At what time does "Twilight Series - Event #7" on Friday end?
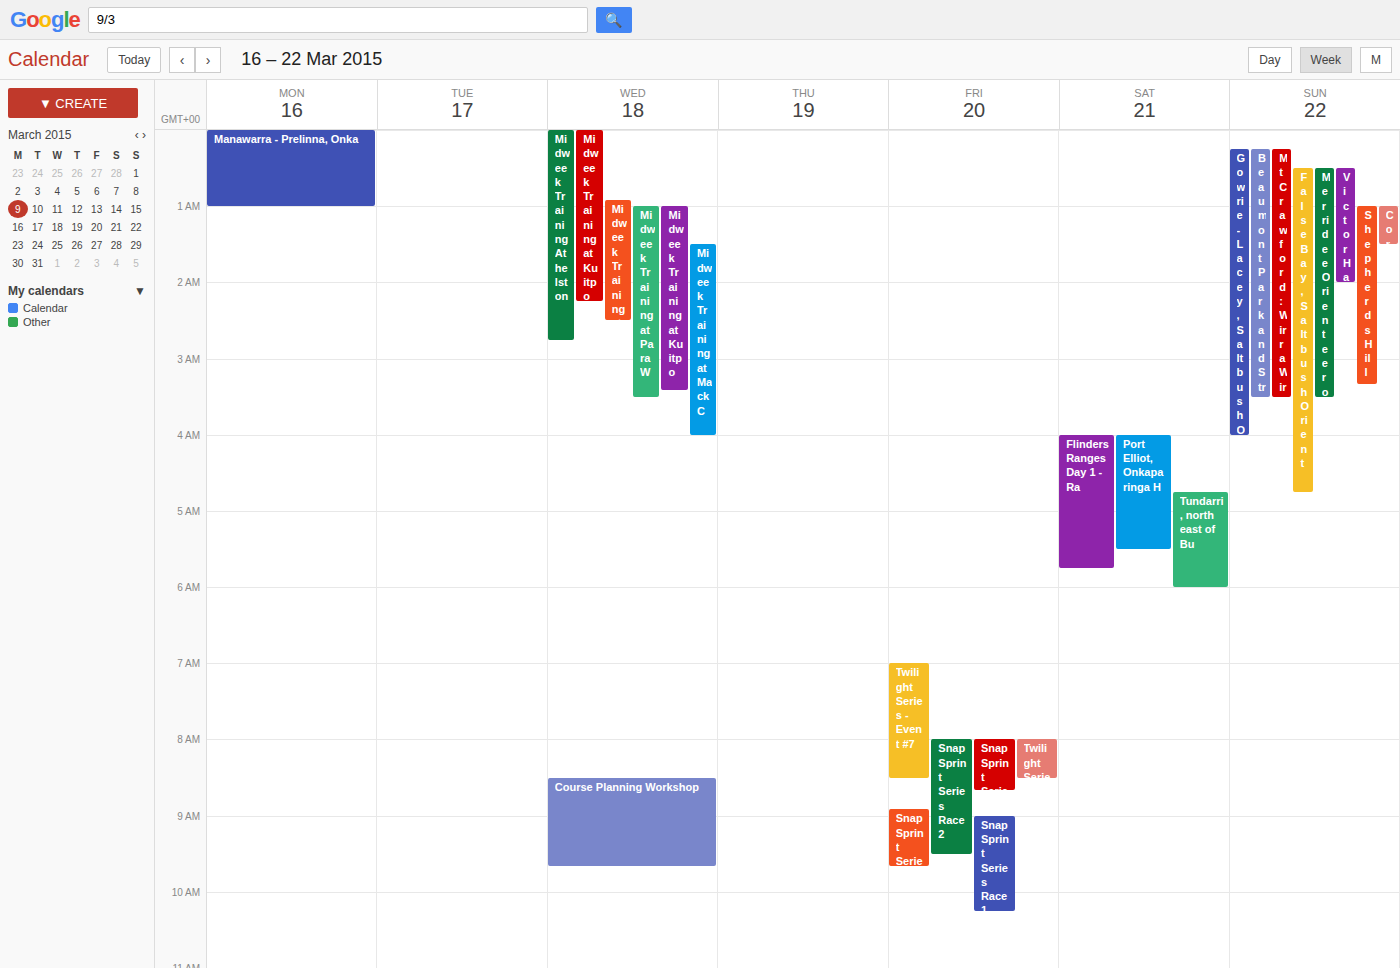
8:30 AM